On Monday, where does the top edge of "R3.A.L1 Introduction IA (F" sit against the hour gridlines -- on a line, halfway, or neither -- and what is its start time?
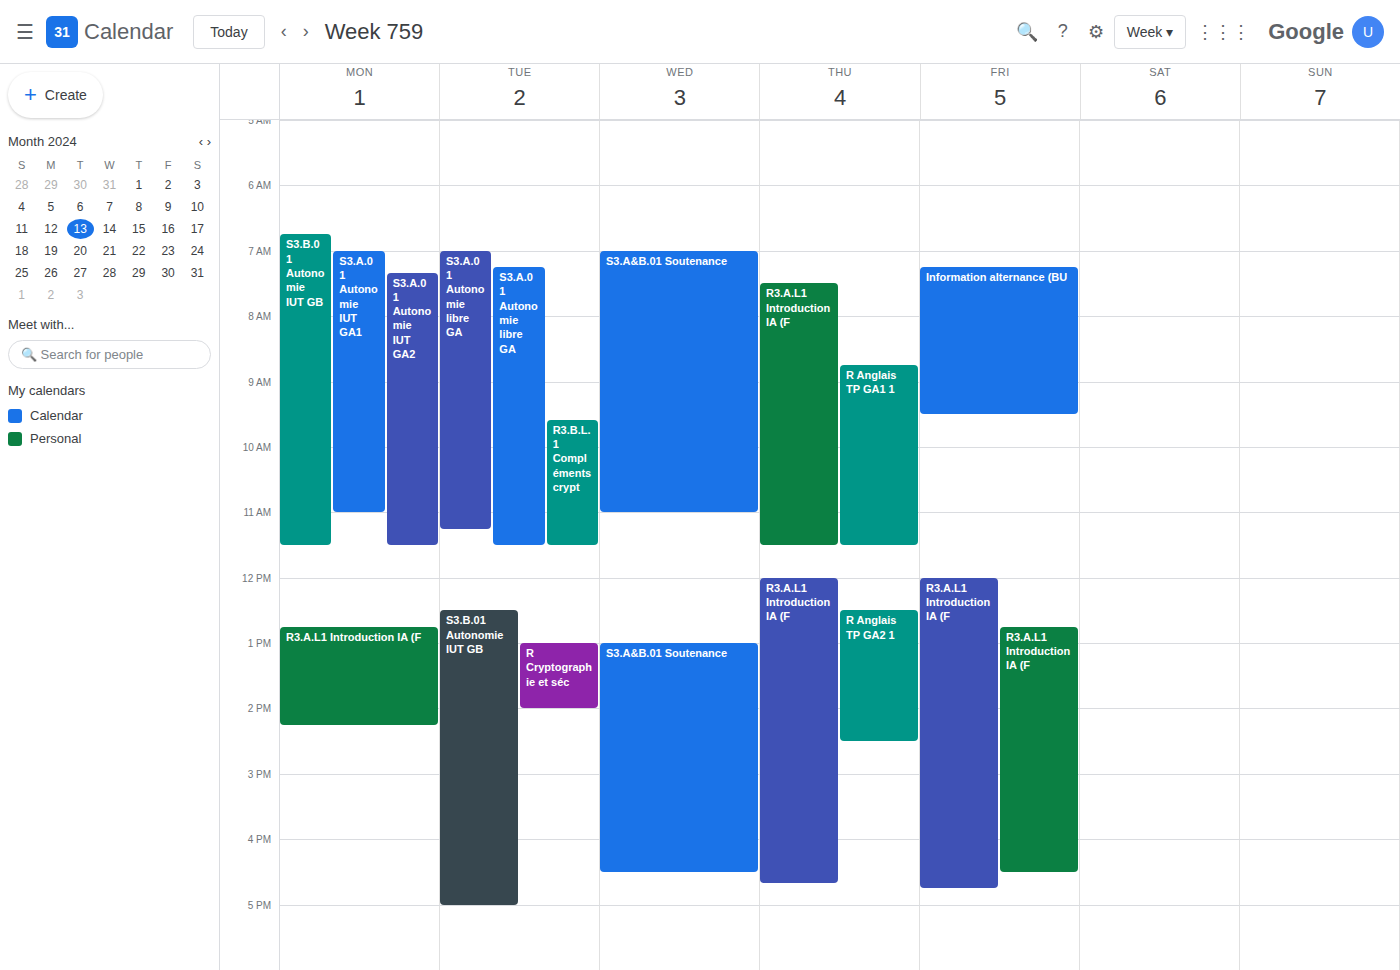
12:45 PM -- neither: three quarters of the way from the 12 PM line to the 1 PM line.